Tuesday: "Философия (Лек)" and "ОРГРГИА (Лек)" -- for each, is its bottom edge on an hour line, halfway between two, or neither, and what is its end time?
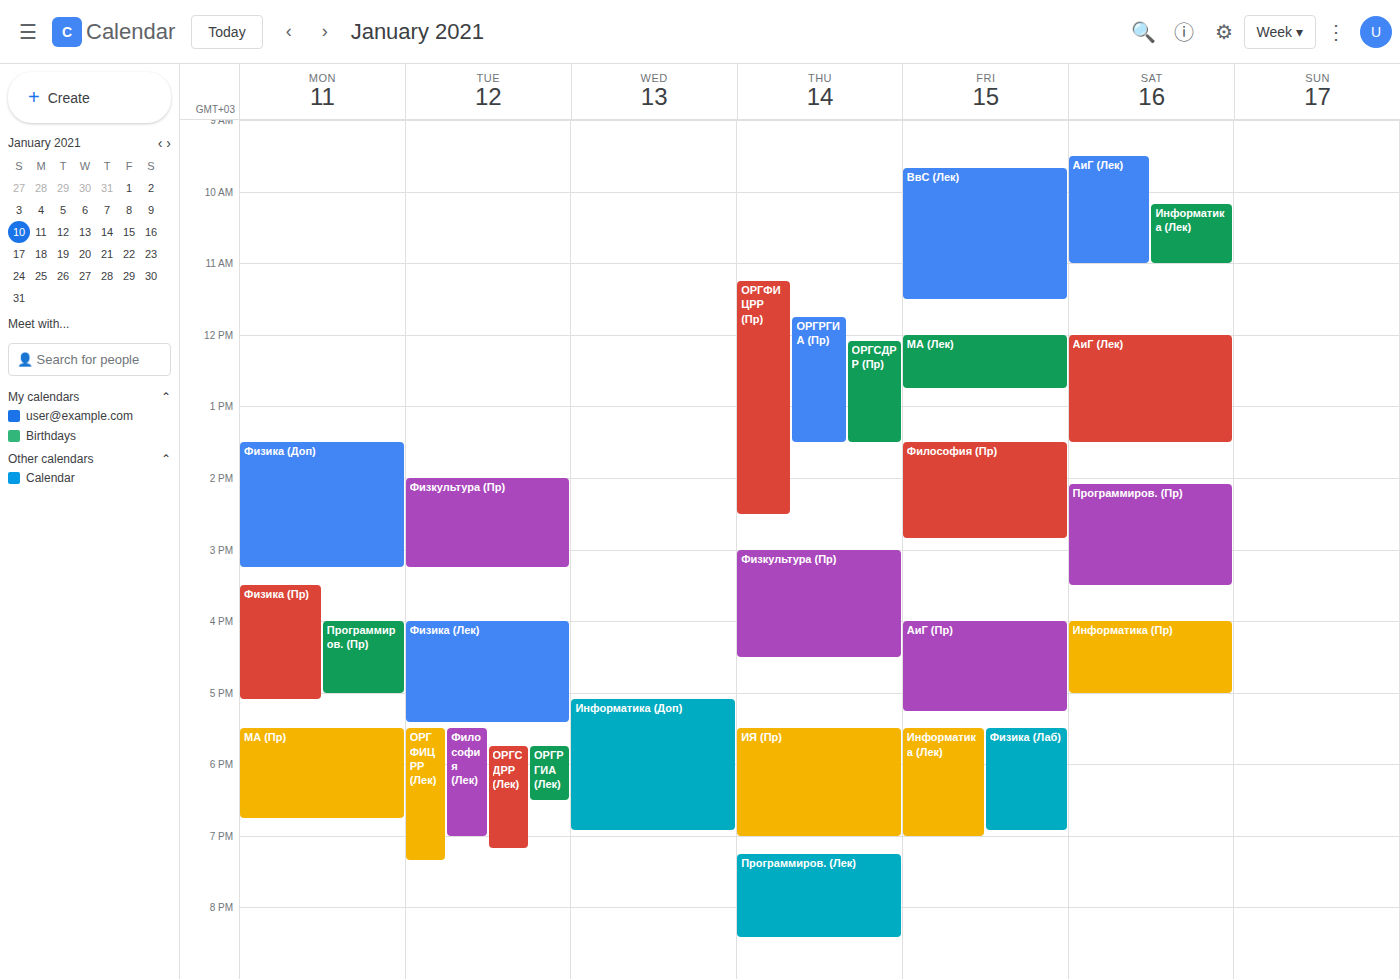
"Философия (Лек)": 7:00 PM, exactly on the 7 PM line. "ОРГРГИА (Лек)": 6:30 PM, halfway between the 6 PM and 7 PM lines.